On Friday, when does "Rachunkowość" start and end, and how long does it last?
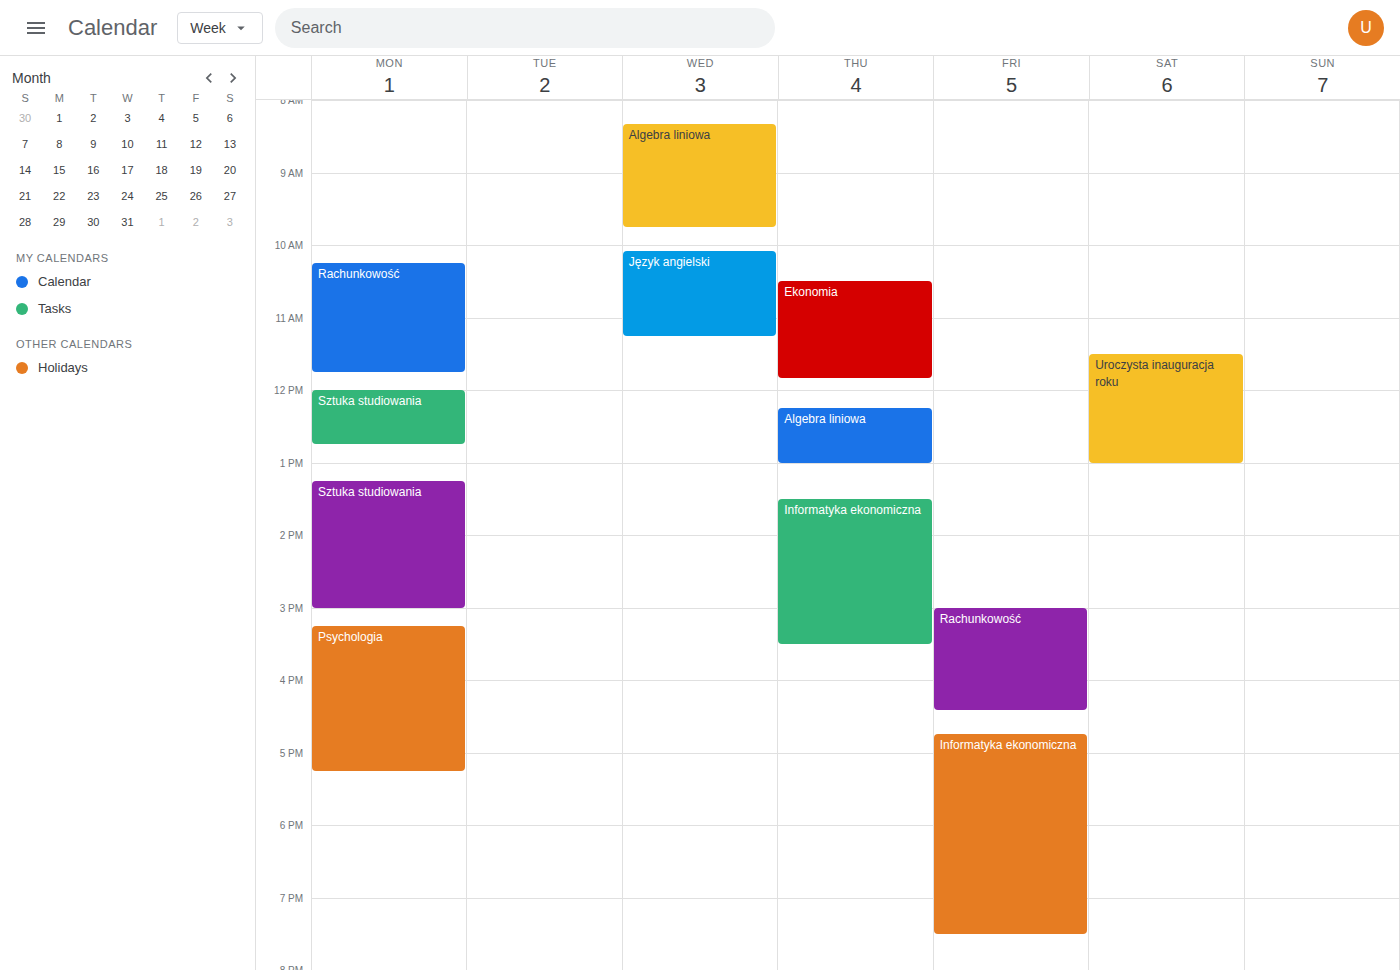
3:00 PM to 4:25 PM, 1 hour 25 minutes